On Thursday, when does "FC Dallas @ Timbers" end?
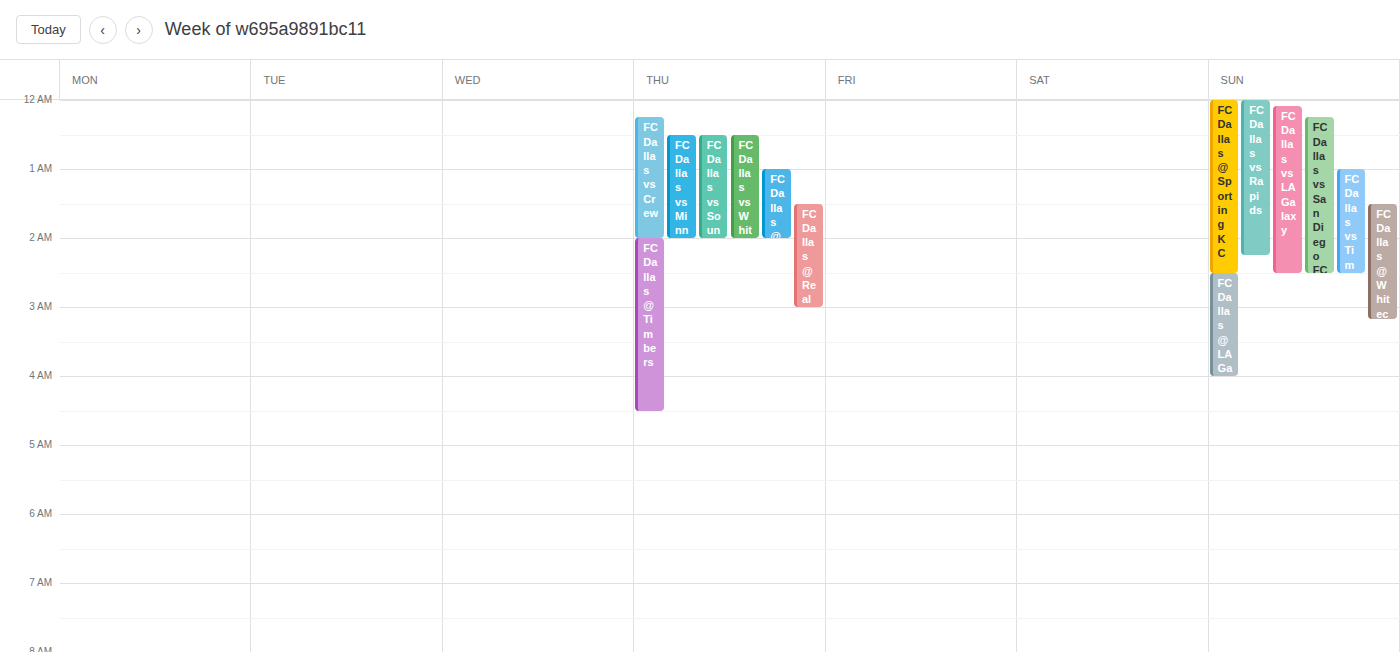
4:30 AM